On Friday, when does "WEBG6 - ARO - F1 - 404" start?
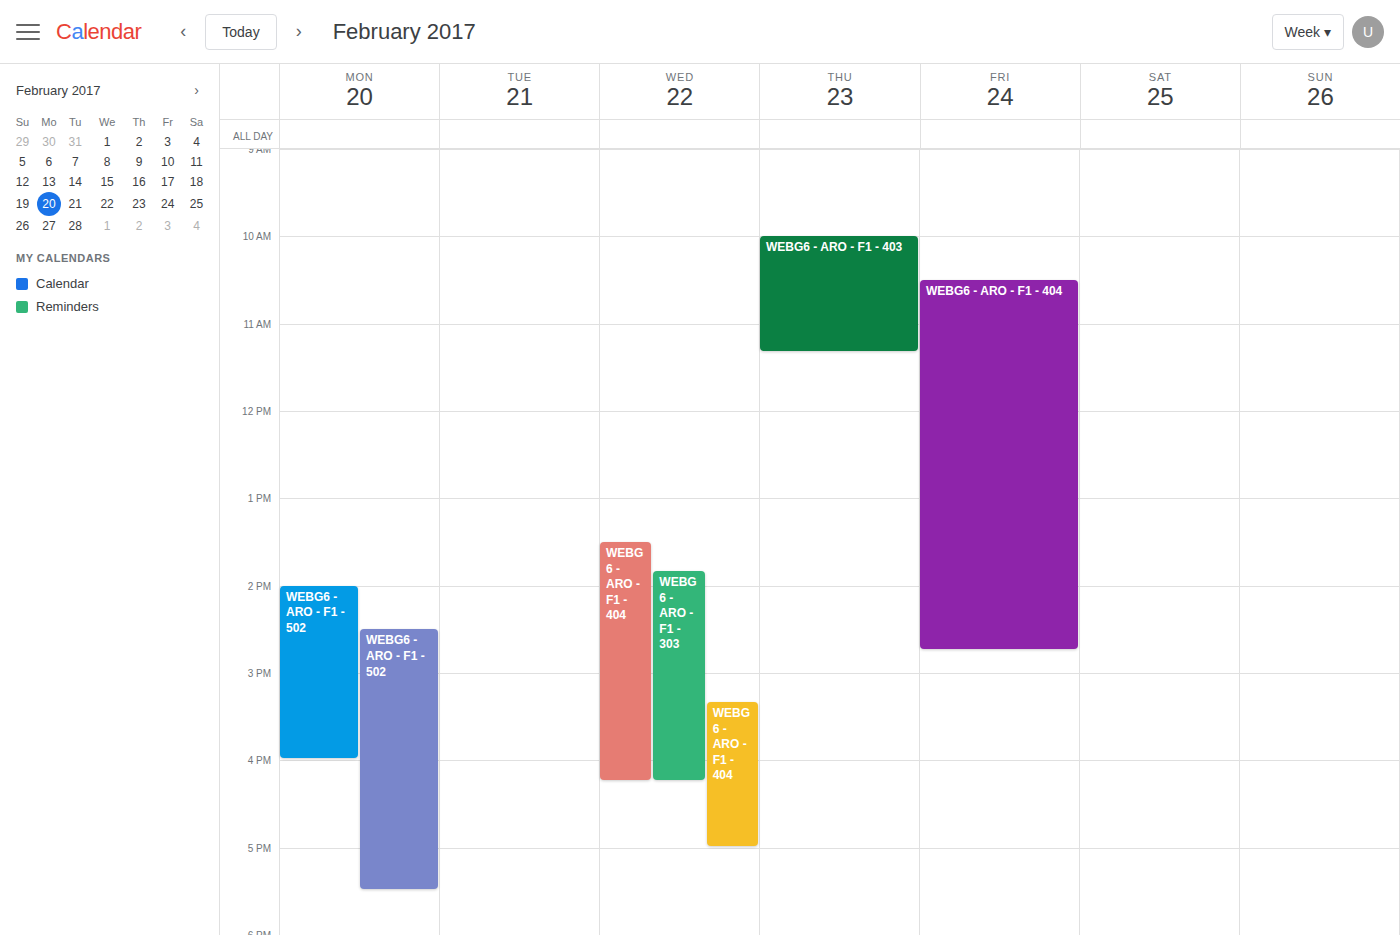
10:30 AM